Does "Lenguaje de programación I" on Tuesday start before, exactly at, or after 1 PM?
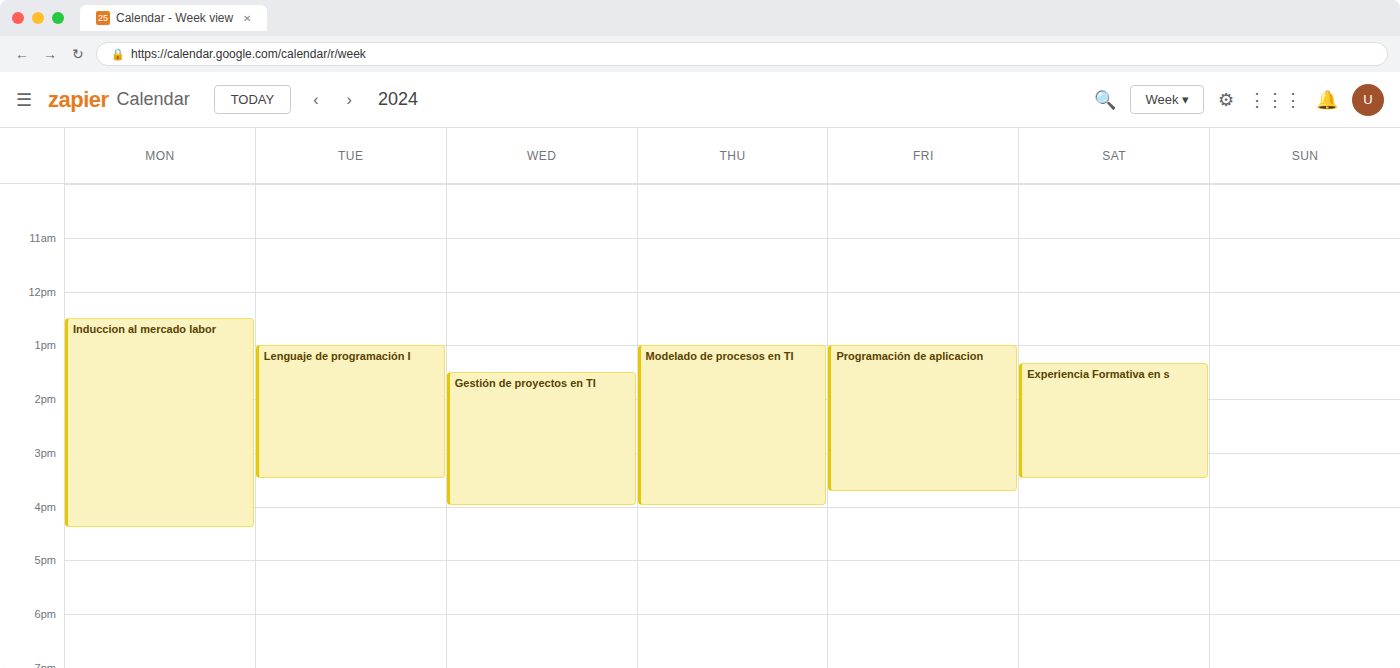
1:00 PM -- exactly at 1 PM, on the 1 PM line.